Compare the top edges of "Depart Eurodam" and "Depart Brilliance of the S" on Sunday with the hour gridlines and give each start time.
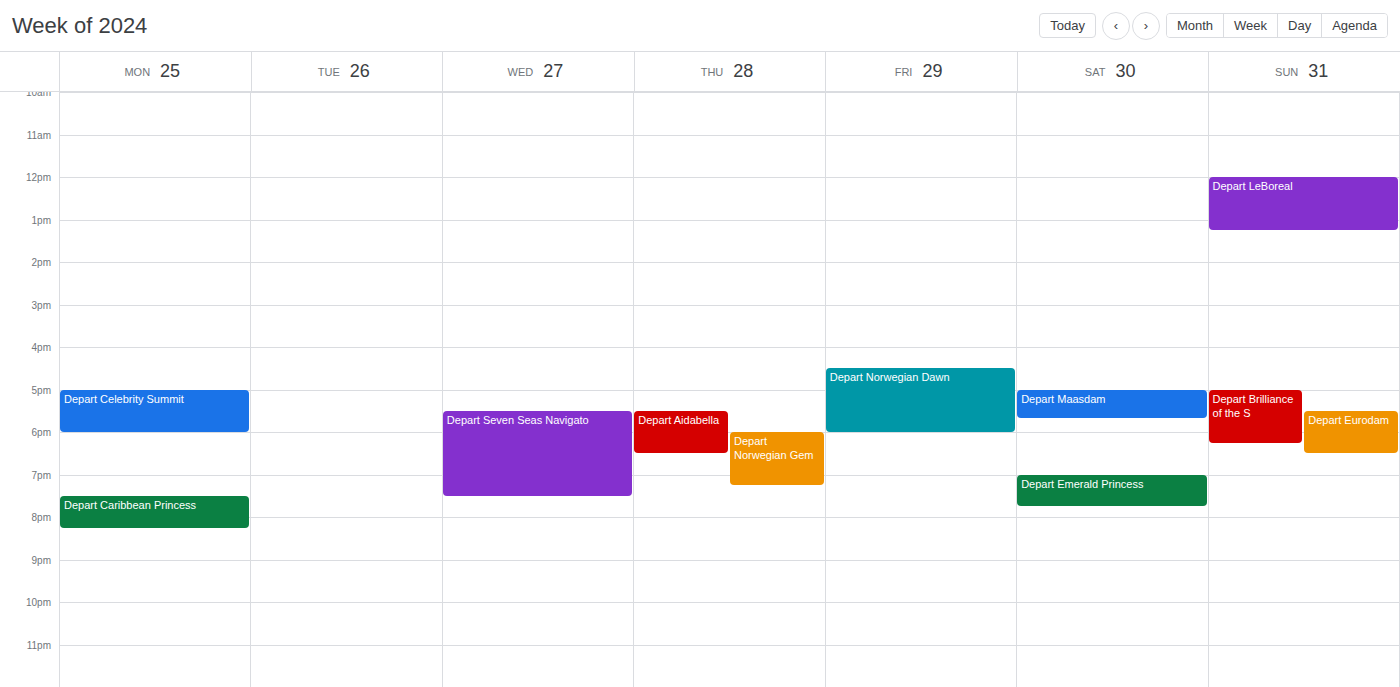
"Depart Eurodam": 5:30 PM, halfway between the 5 PM and 6 PM lines. "Depart Brilliance of the S": 5:00 PM, exactly on the 5 PM line.